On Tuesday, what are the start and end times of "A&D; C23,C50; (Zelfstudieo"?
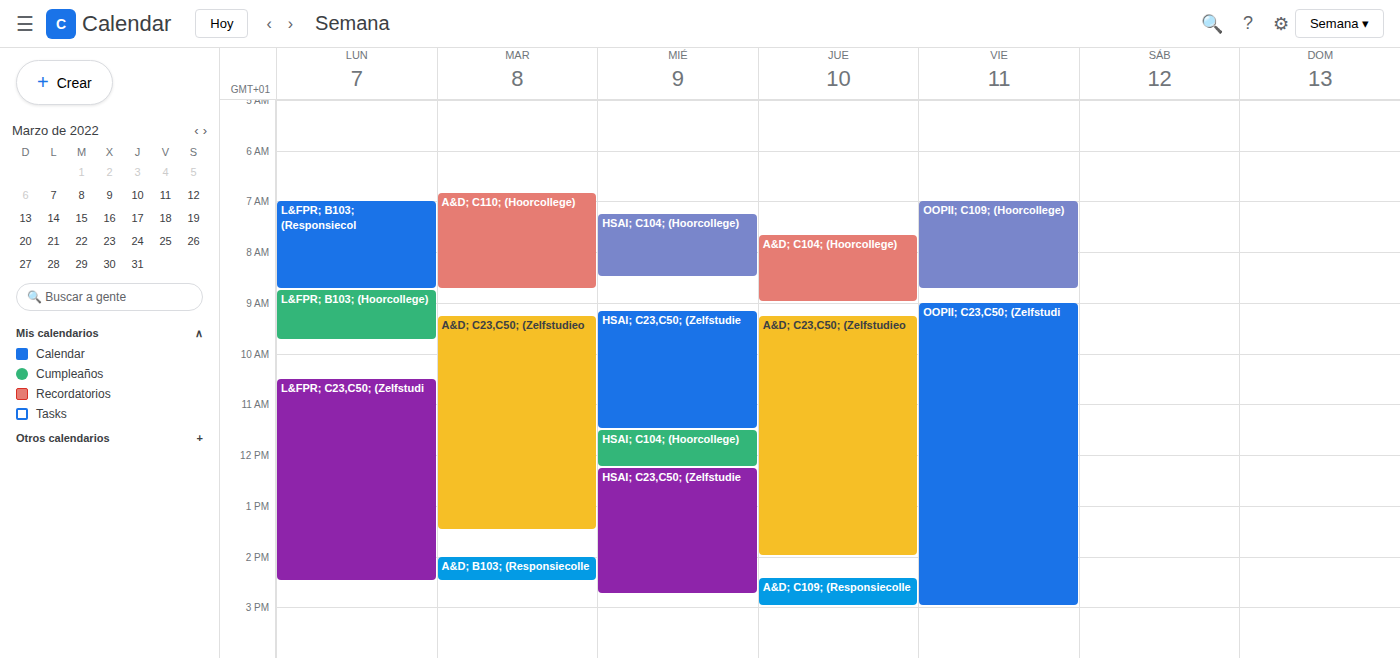
9:15 AM to 1:30 PM